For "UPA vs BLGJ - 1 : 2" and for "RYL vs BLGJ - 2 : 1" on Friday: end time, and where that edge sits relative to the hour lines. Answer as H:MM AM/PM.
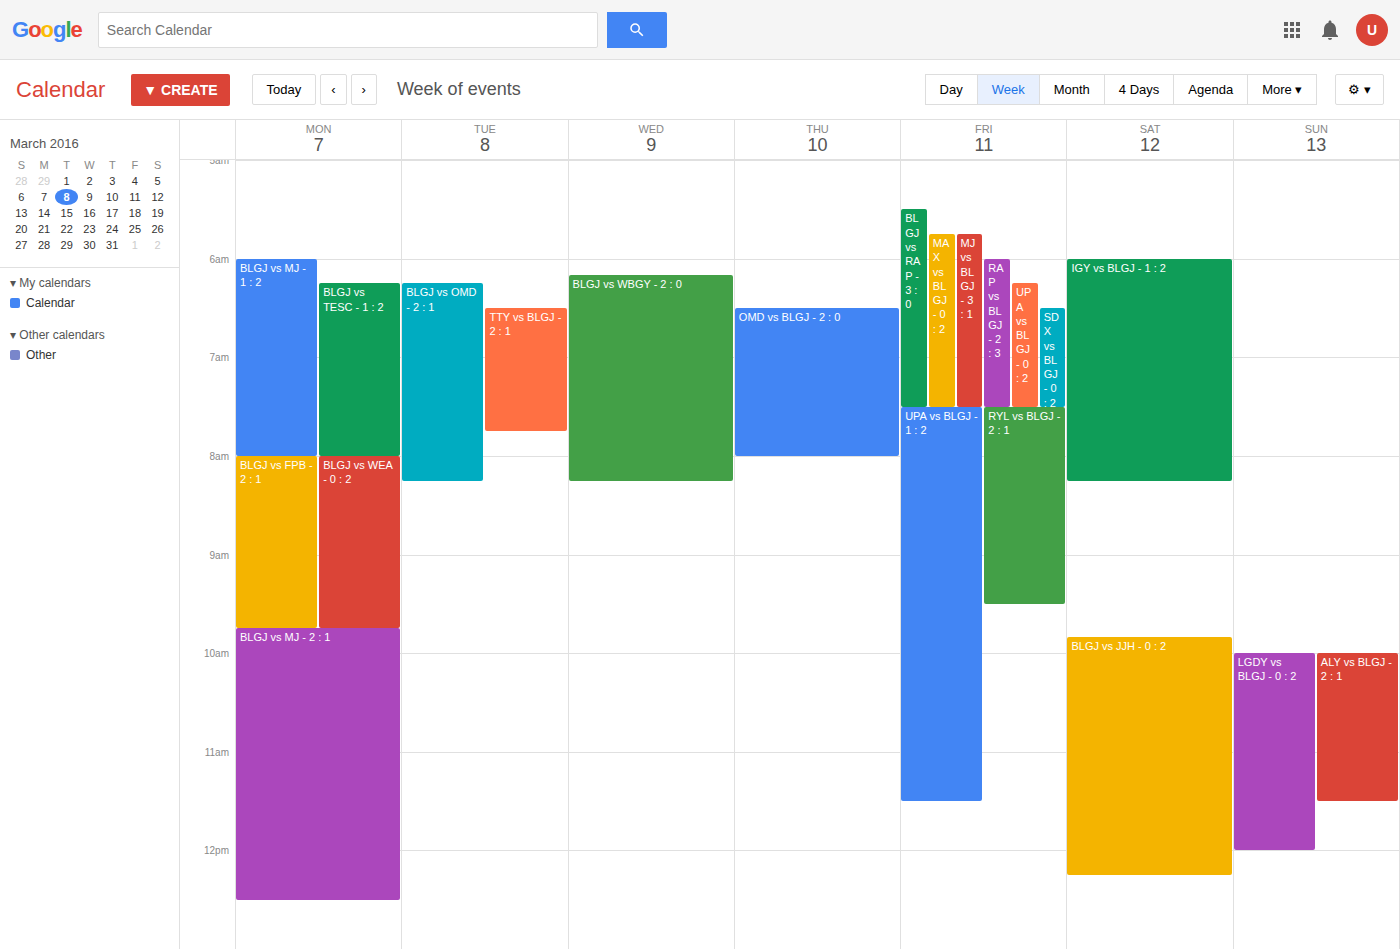
"UPA vs BLGJ - 1 : 2": 11:30 AM, halfway between the 11 AM and 12 PM lines. "RYL vs BLGJ - 2 : 1": 9:30 AM, halfway between the 9 AM and 10 AM lines.